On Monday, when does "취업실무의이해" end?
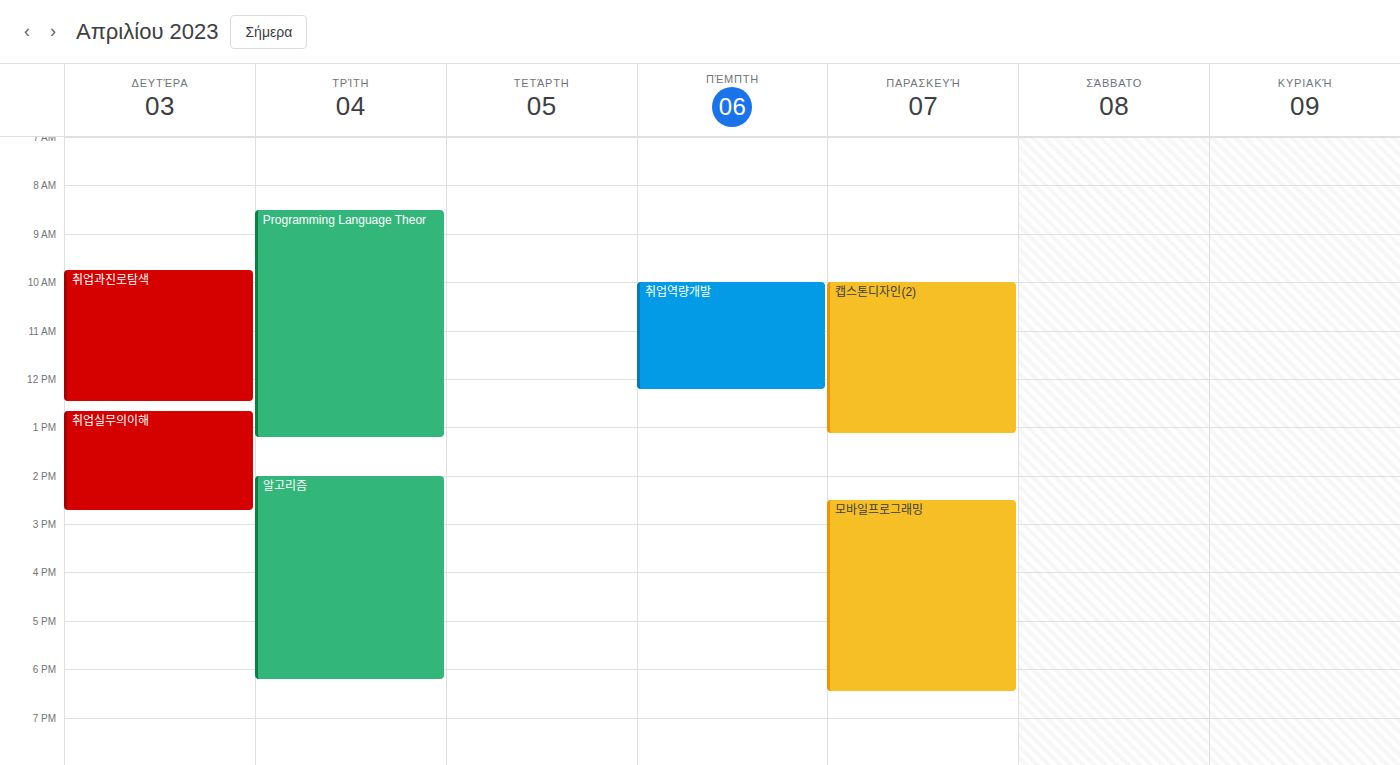
2:45 PM